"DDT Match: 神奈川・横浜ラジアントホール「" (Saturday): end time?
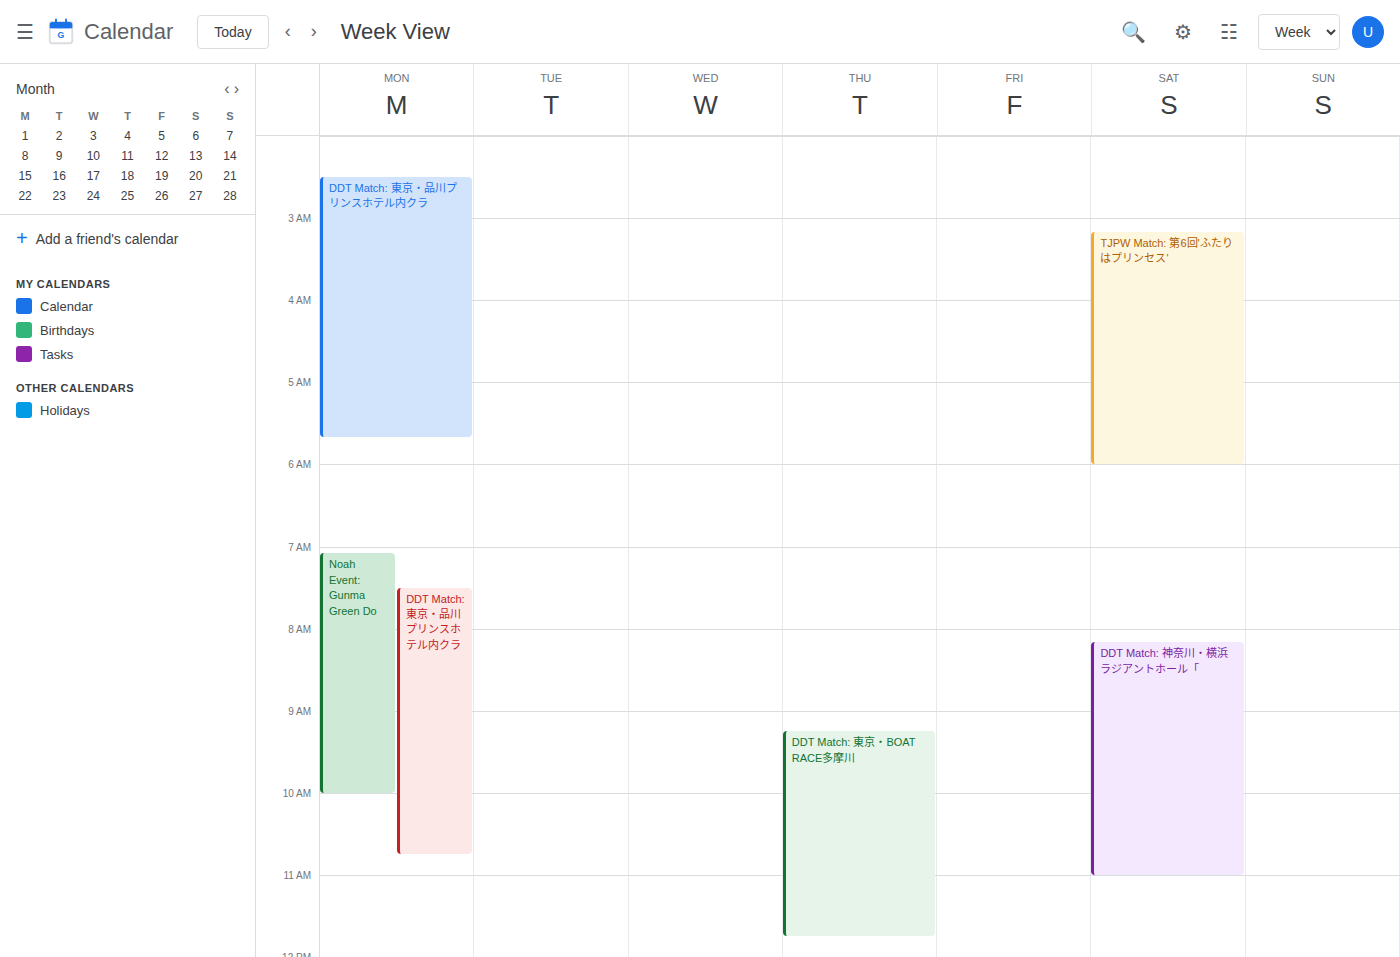
11:00 AM